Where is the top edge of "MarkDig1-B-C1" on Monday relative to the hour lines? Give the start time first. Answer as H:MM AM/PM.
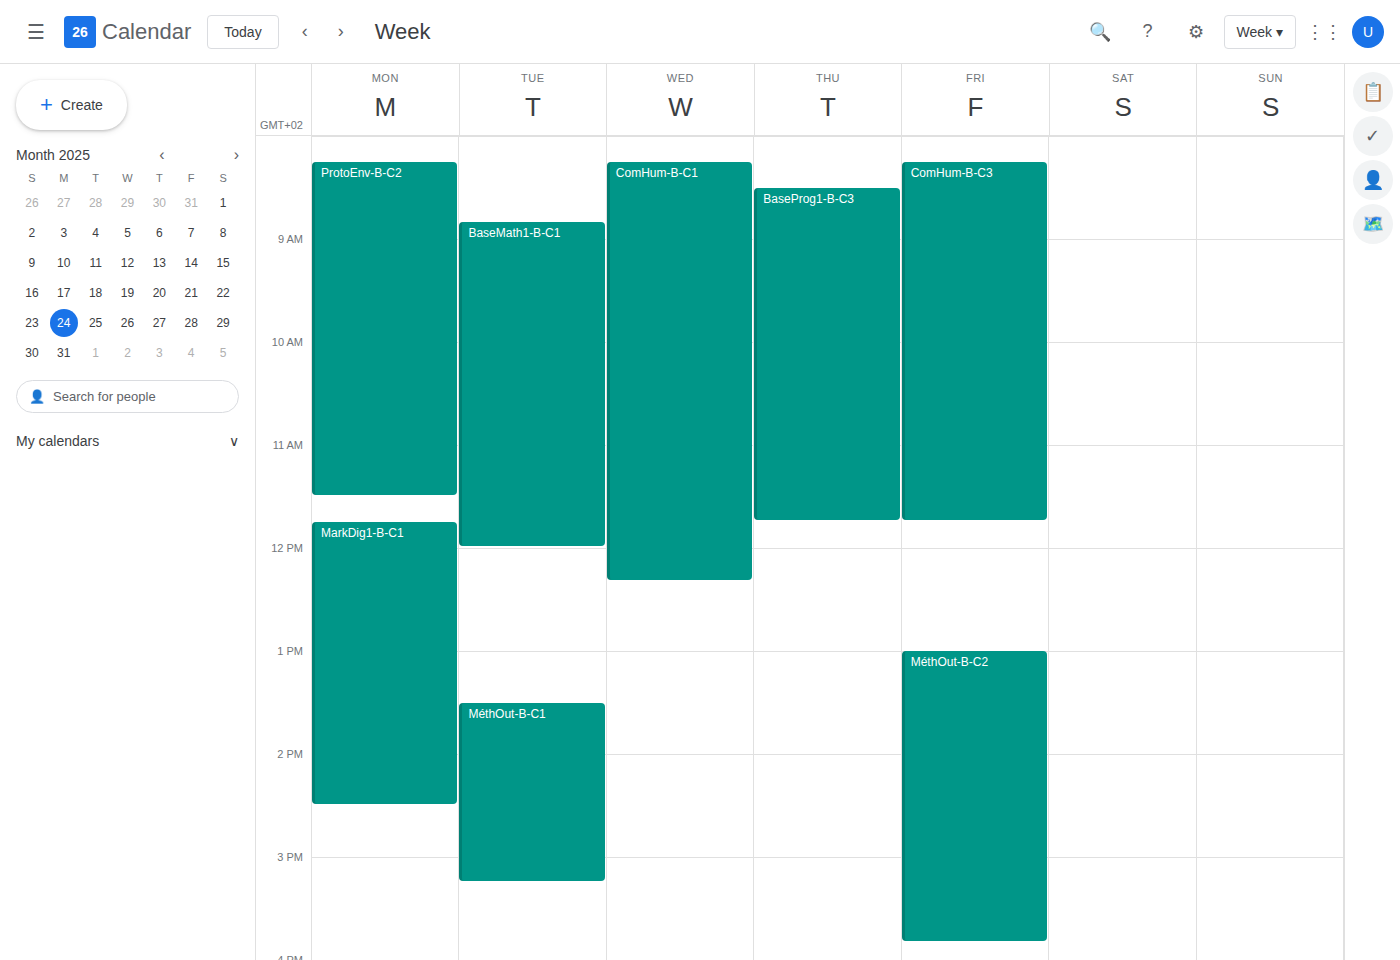
11:45 AM -- neither: three quarters of the way from the 11 AM line to the 12 PM line.